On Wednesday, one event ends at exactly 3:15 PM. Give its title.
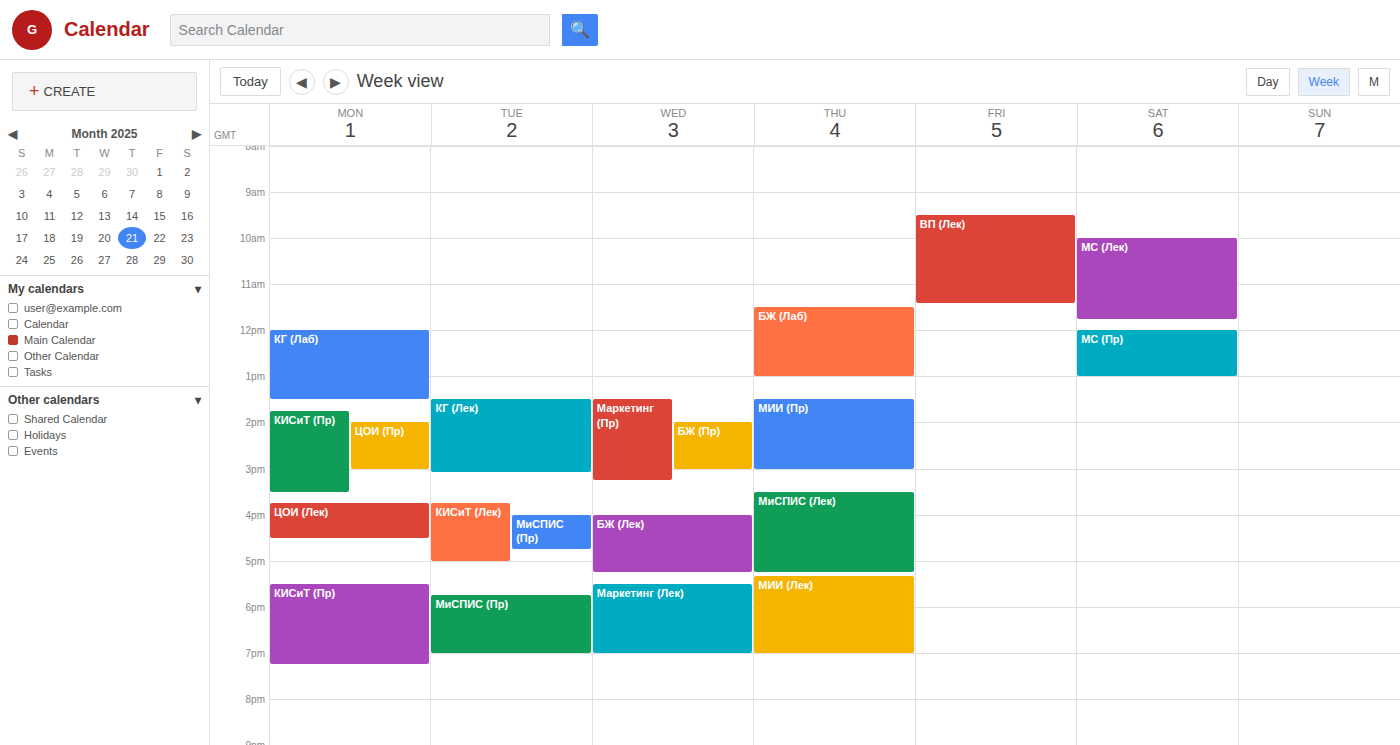
"Маркетинг (Пр)"